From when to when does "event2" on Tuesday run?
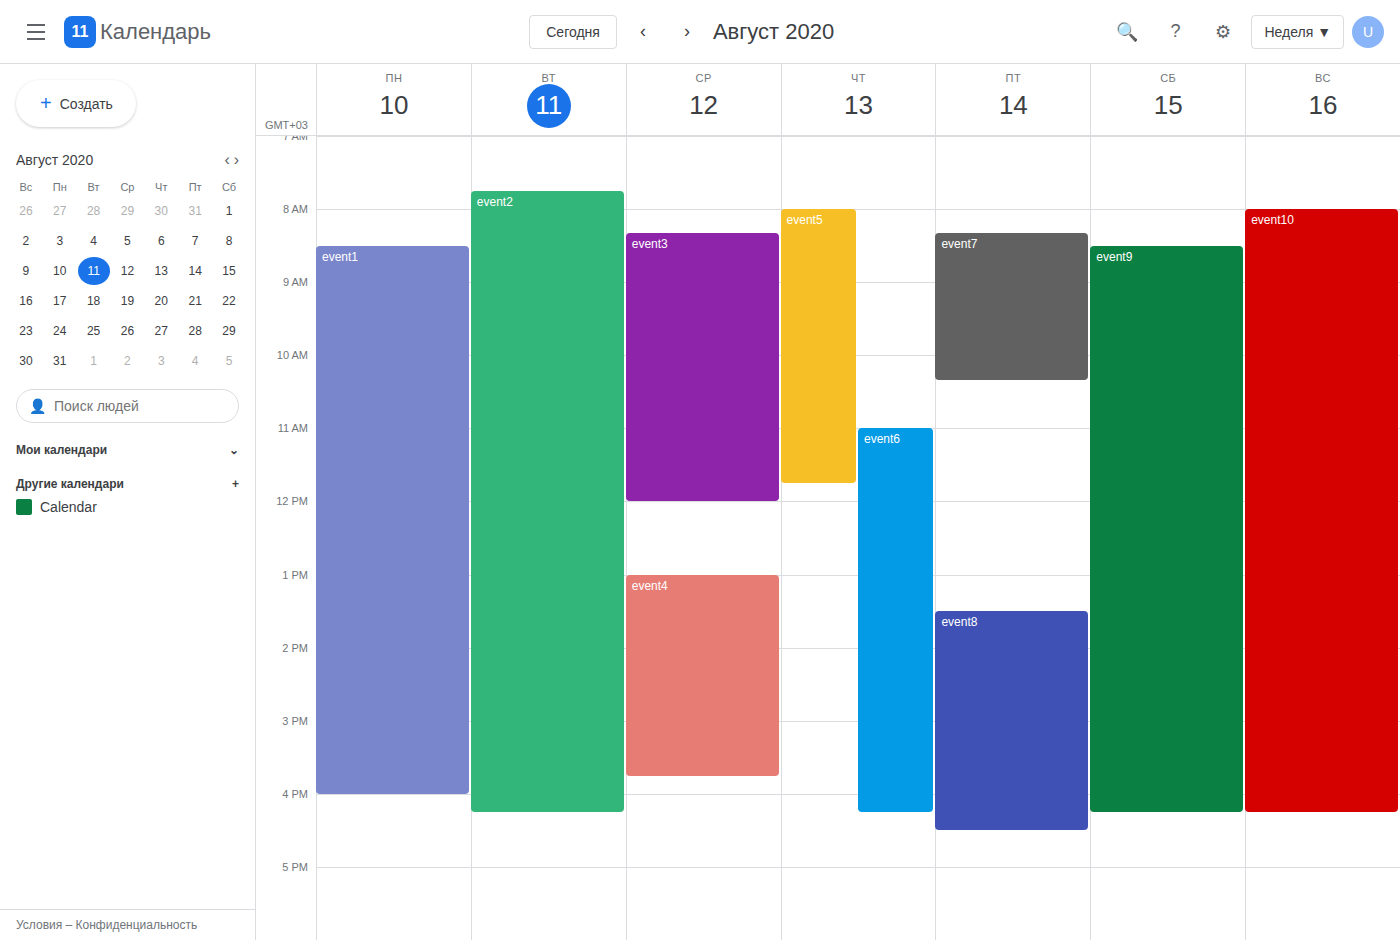
7:45 AM to 4:15 PM